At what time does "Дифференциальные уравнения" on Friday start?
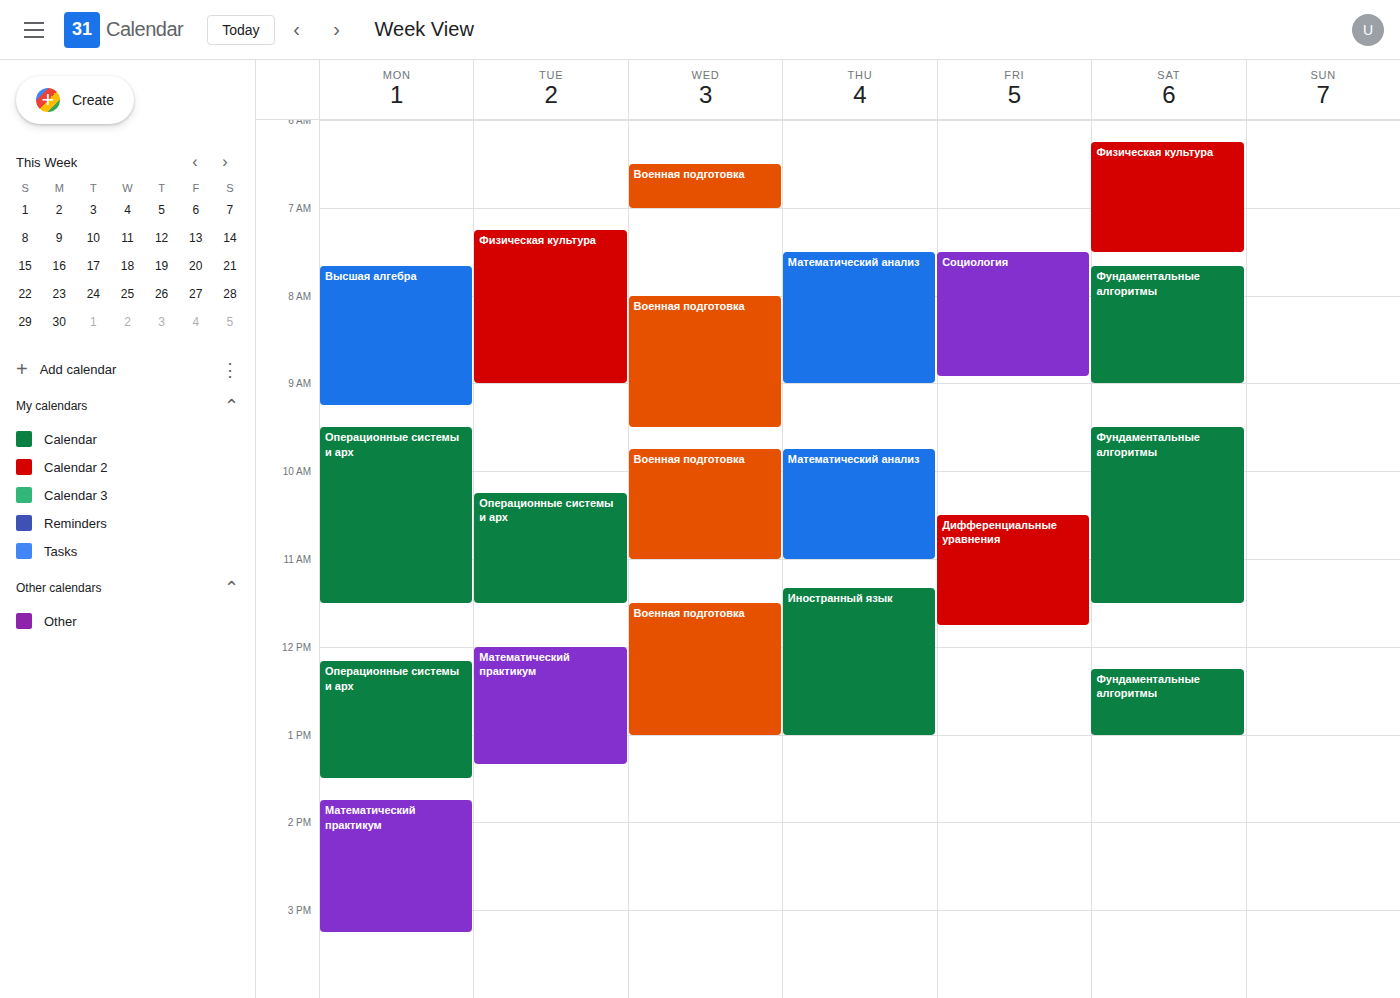
10:30 AM